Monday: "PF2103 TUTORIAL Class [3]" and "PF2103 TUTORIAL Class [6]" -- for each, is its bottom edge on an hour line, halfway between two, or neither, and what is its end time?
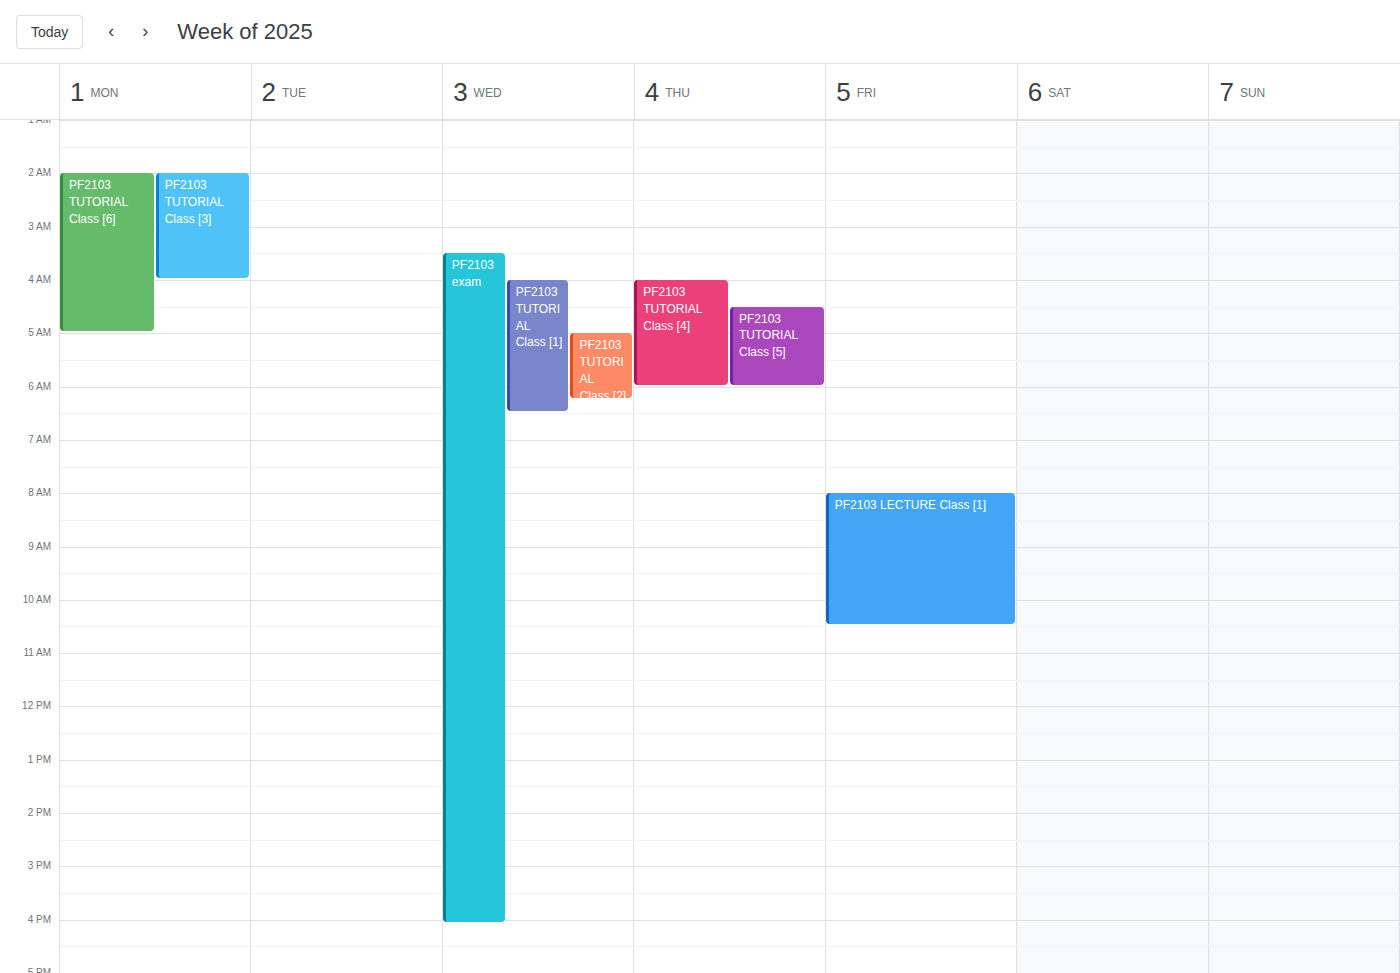
"PF2103 TUTORIAL Class [3]": 4:00 AM, exactly on the 4 AM line. "PF2103 TUTORIAL Class [6]": 5:00 AM, exactly on the 5 AM line.